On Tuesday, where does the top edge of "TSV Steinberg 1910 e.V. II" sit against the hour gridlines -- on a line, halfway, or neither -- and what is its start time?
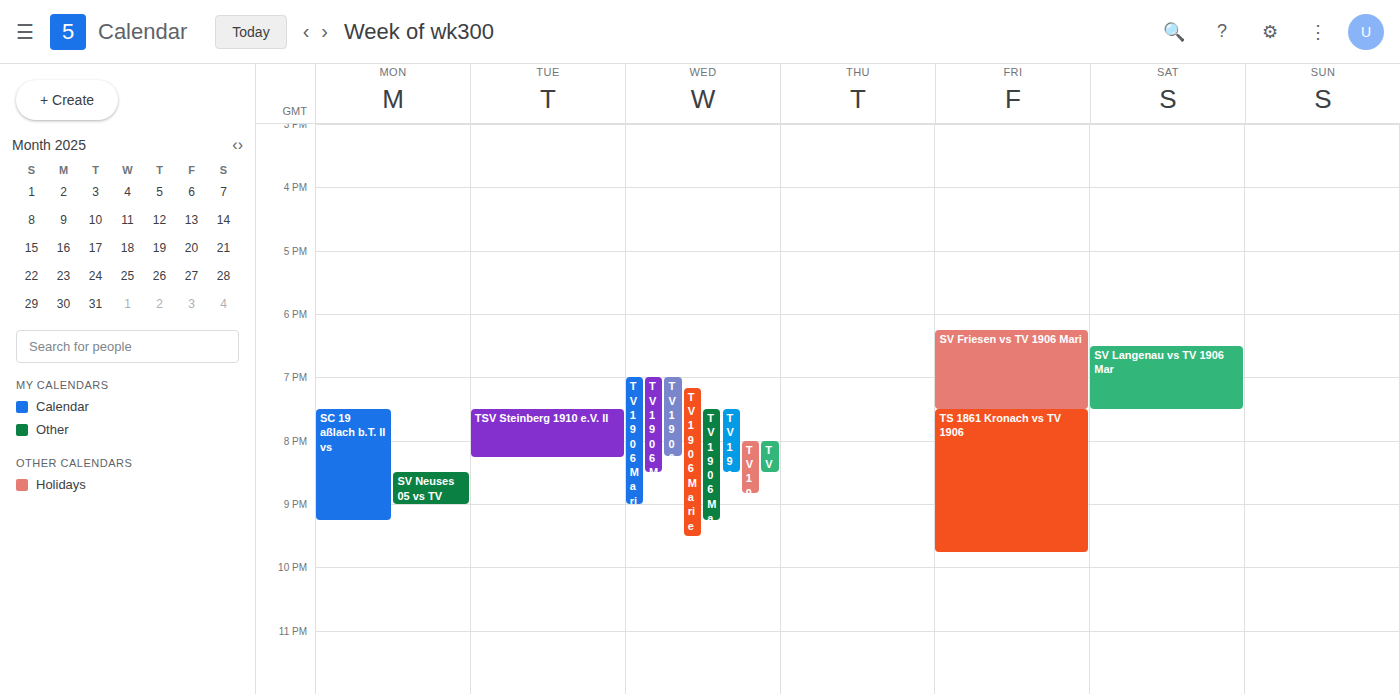
7:30 PM -- halfway between the 7 PM and 8 PM lines.